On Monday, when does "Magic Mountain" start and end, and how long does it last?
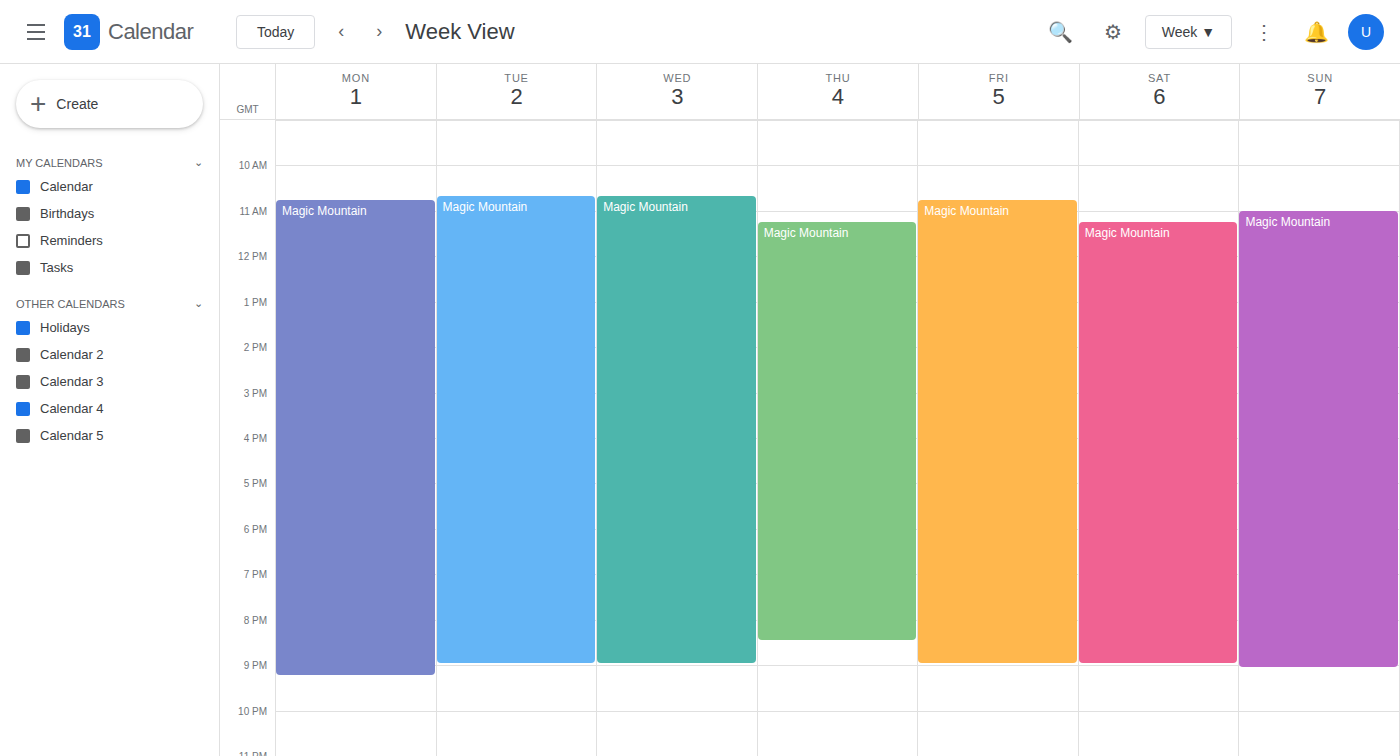
10:45 AM to 9:15 PM, 10 hours 30 minutes